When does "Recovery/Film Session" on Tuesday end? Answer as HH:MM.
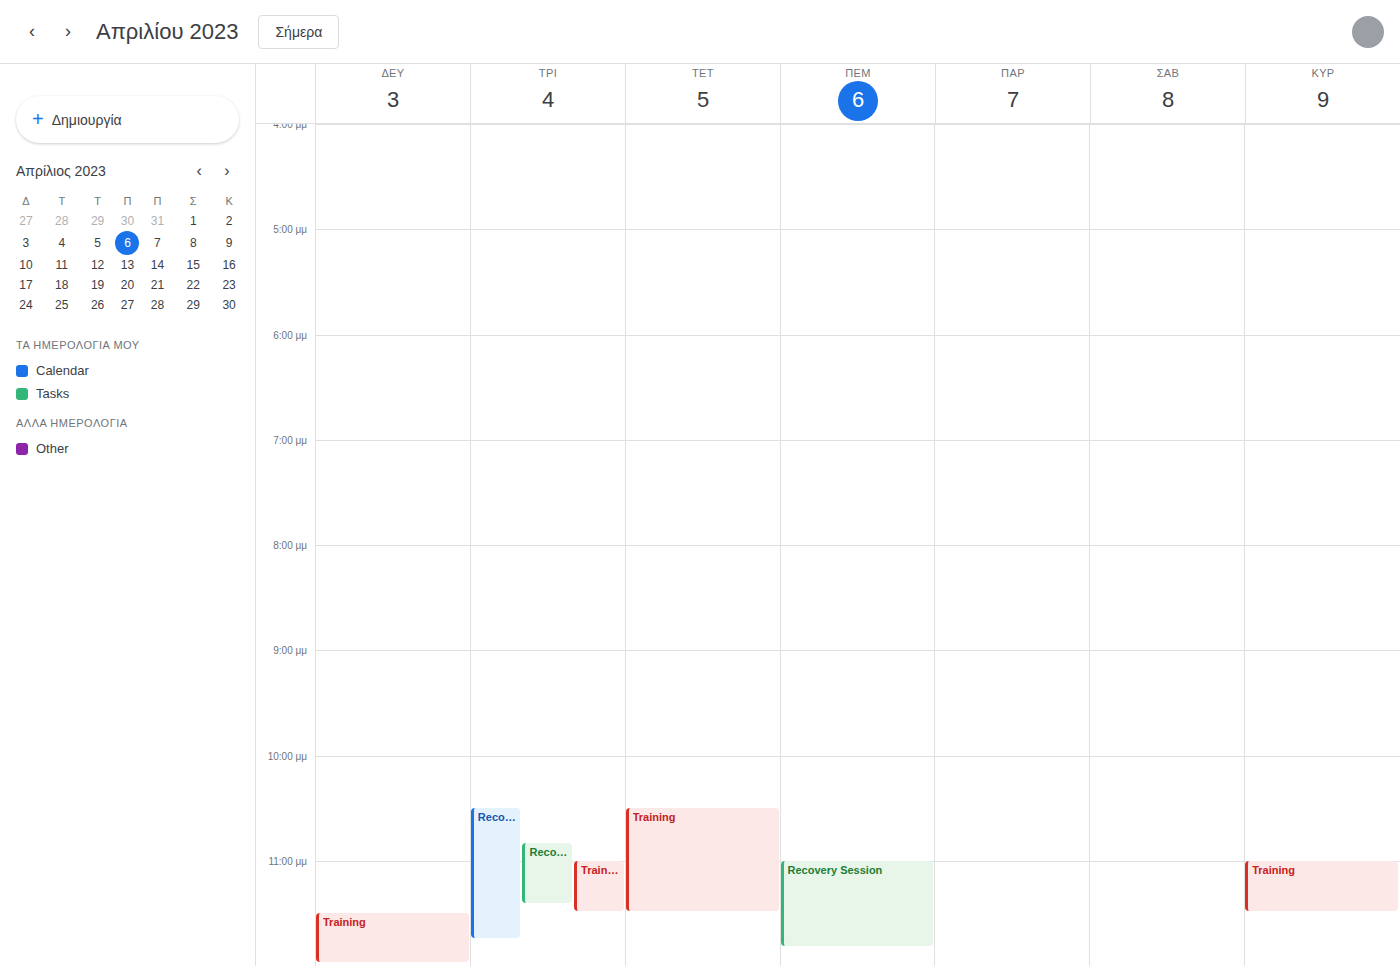
23:45